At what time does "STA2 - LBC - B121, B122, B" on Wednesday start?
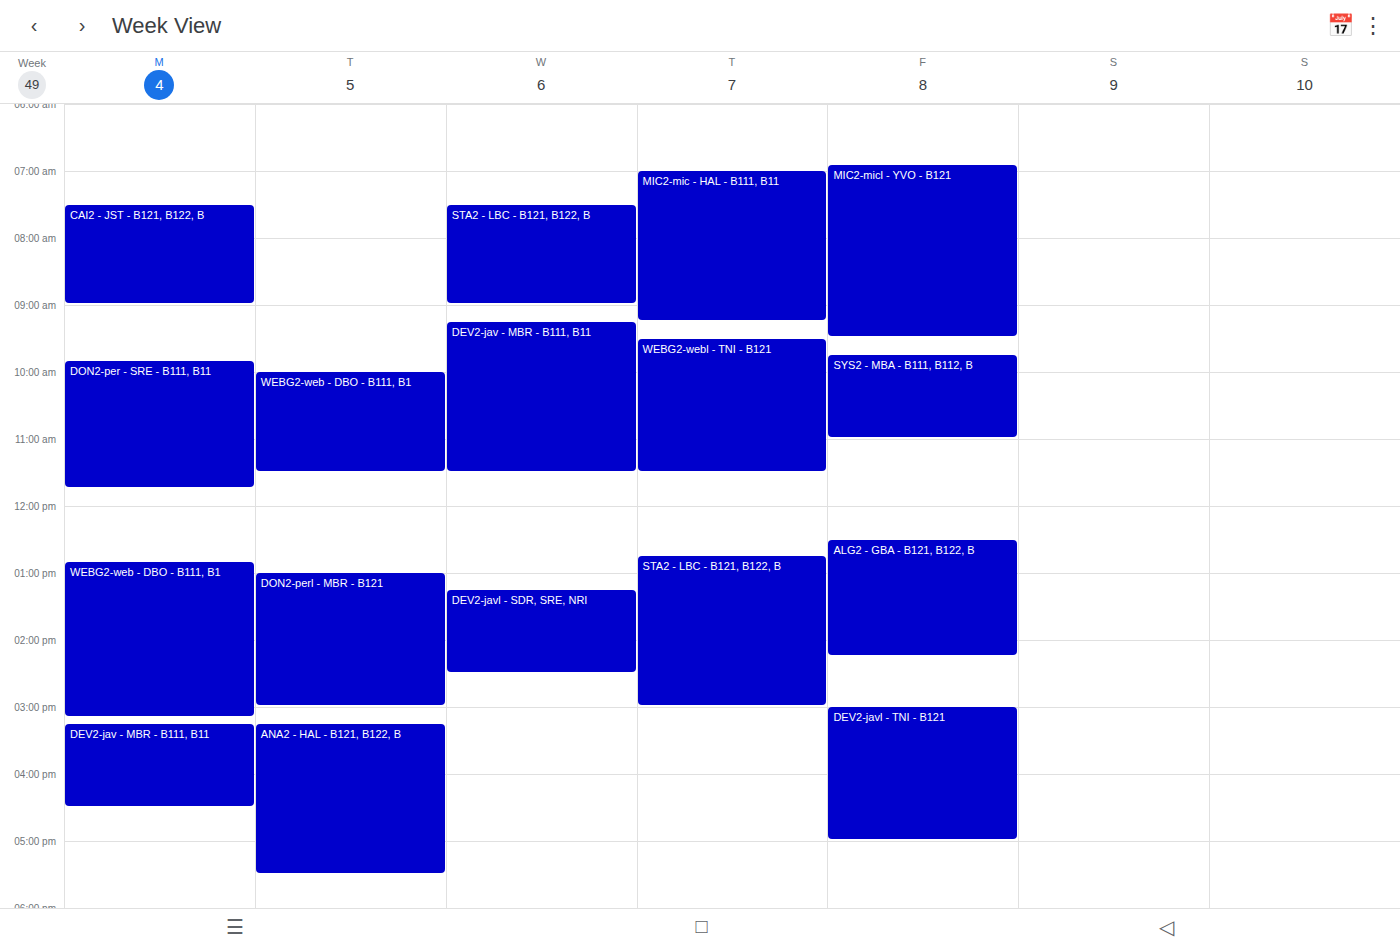
7:30 AM